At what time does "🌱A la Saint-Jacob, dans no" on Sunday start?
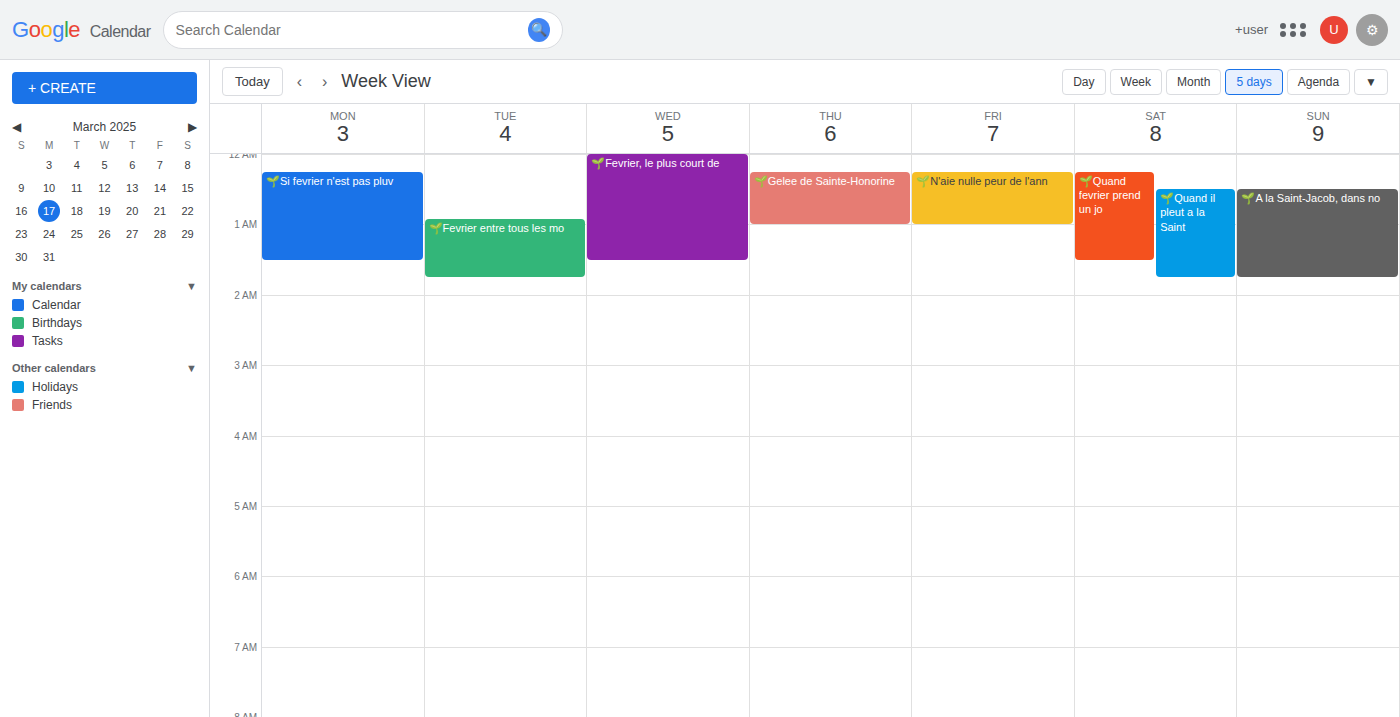
00:30